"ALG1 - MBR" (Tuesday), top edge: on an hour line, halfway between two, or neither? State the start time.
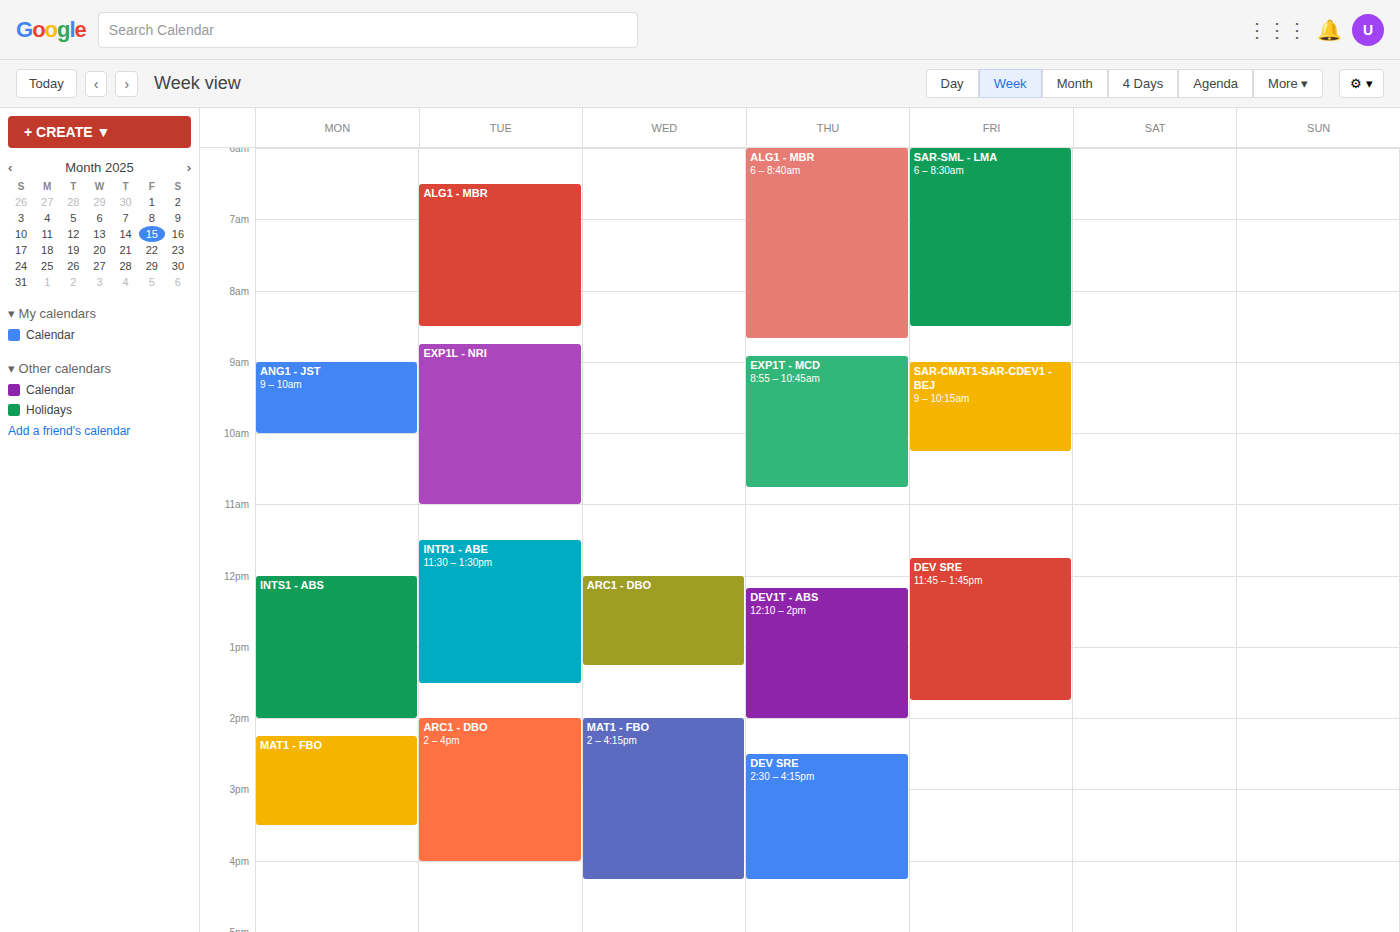
6:30 AM -- halfway between the 6 AM and 7 AM lines.